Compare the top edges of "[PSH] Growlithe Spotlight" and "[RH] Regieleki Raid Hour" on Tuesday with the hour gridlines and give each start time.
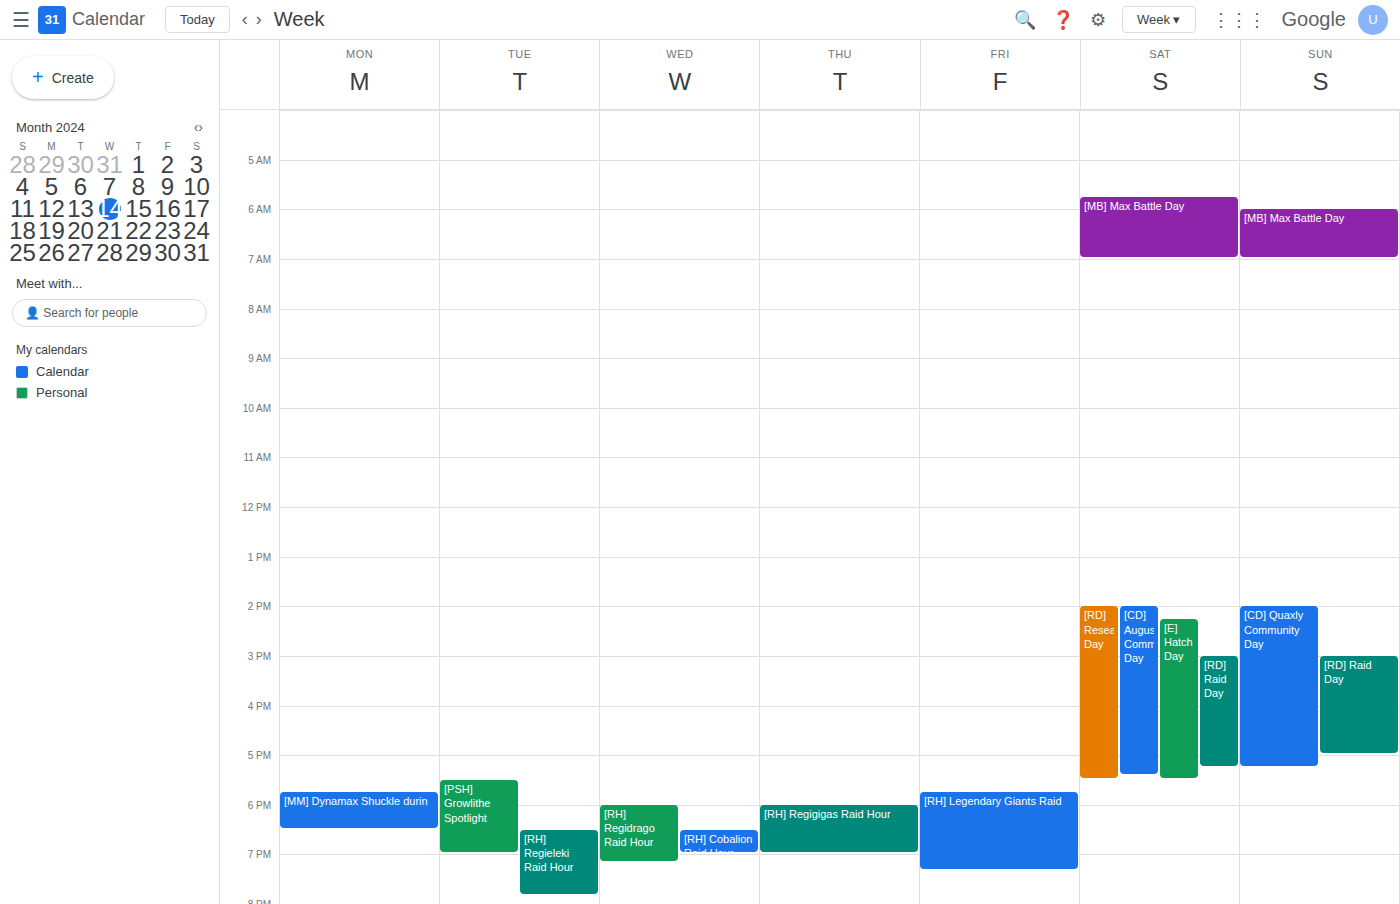
"[PSH] Growlithe Spotlight": 5:30 PM, halfway between the 5 PM and 6 PM lines. "[RH] Regieleki Raid Hour": 6:30 PM, halfway between the 6 PM and 7 PM lines.